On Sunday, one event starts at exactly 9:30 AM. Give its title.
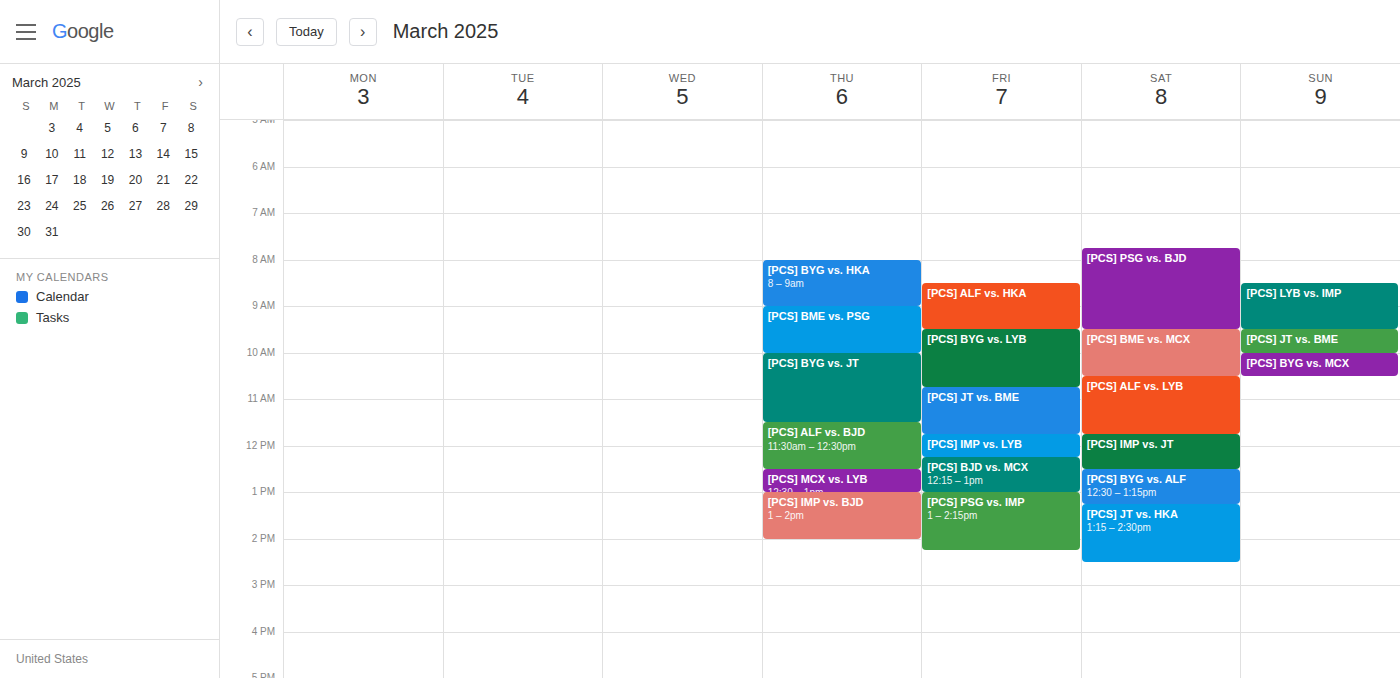
"[PCS] JT vs. BME"